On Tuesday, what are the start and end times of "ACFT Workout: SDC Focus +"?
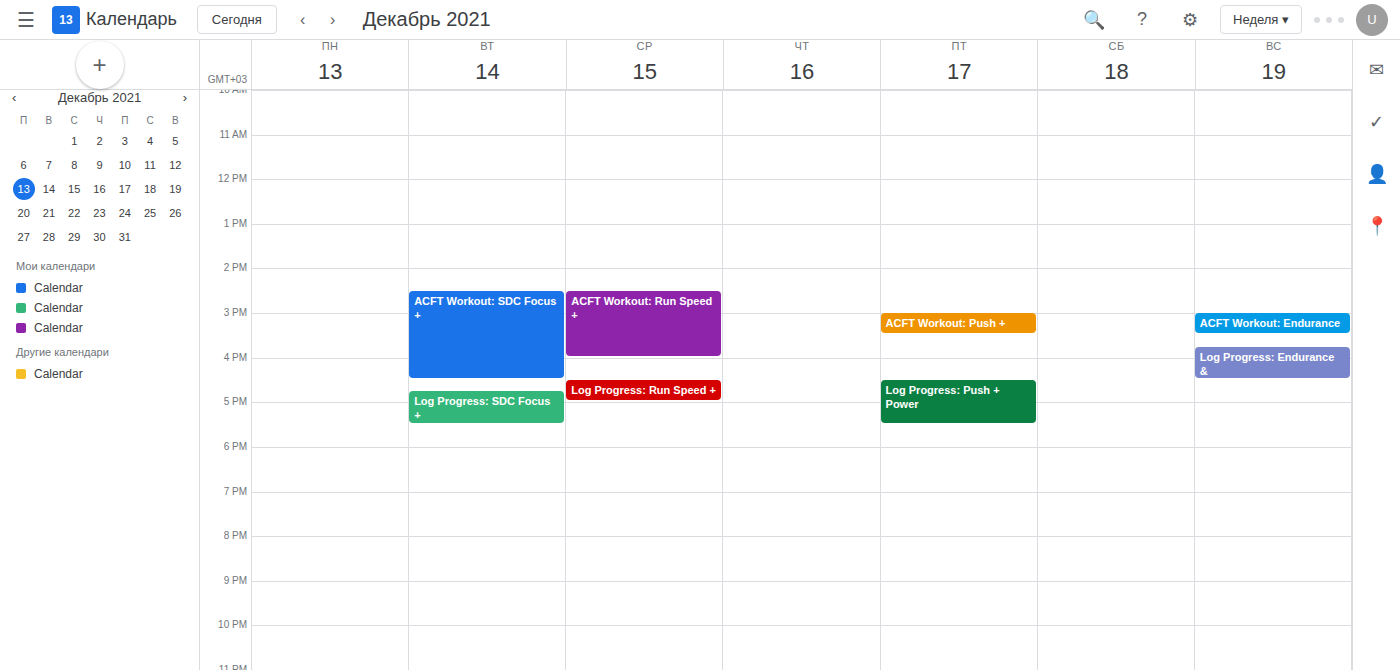
2:30 PM to 4:30 PM